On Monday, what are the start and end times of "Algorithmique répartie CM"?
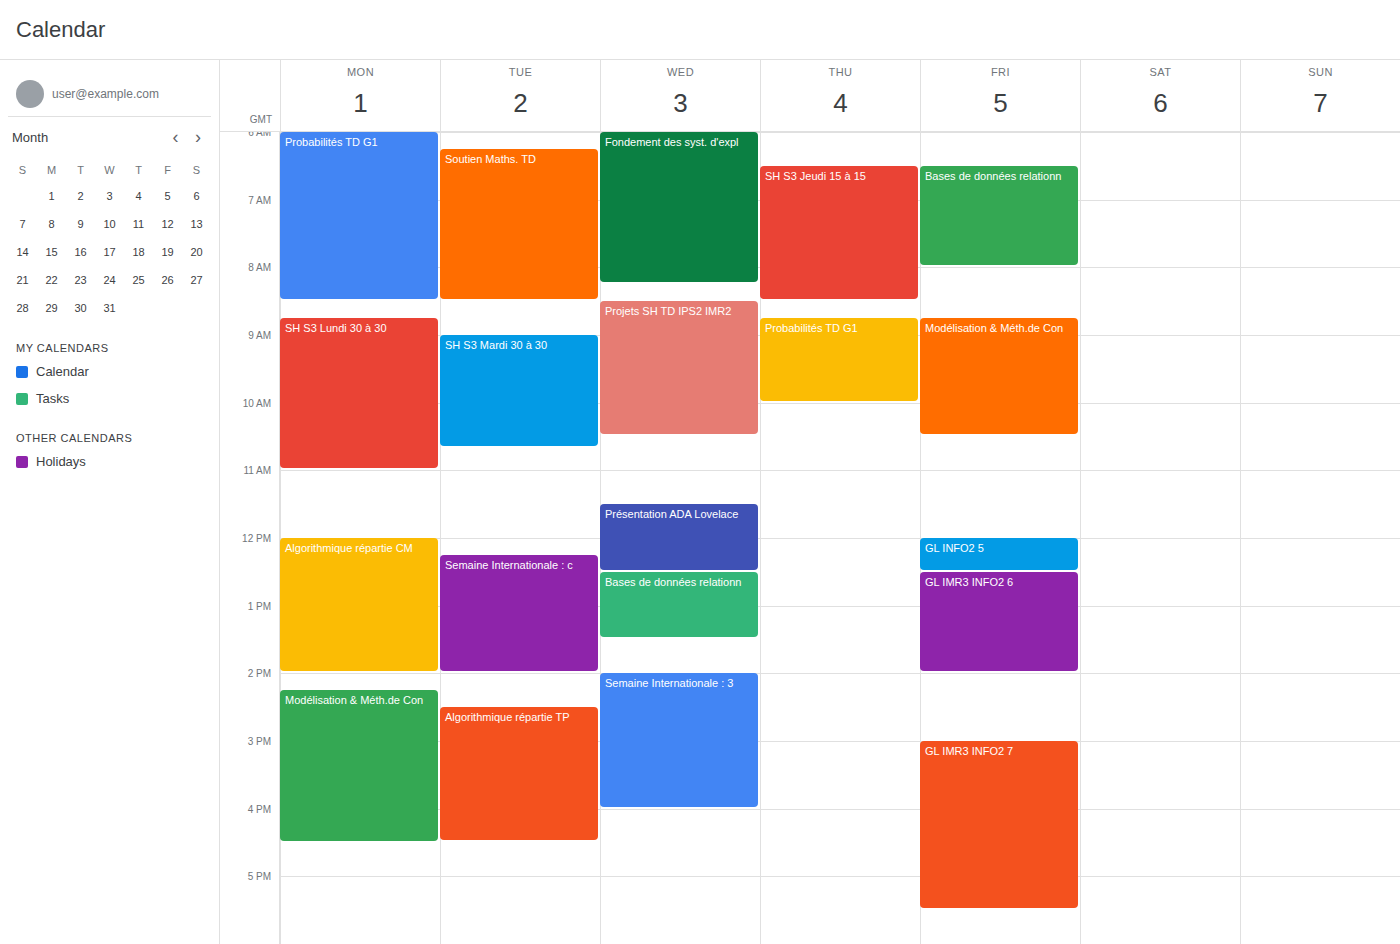
12:00 PM to 2:00 PM